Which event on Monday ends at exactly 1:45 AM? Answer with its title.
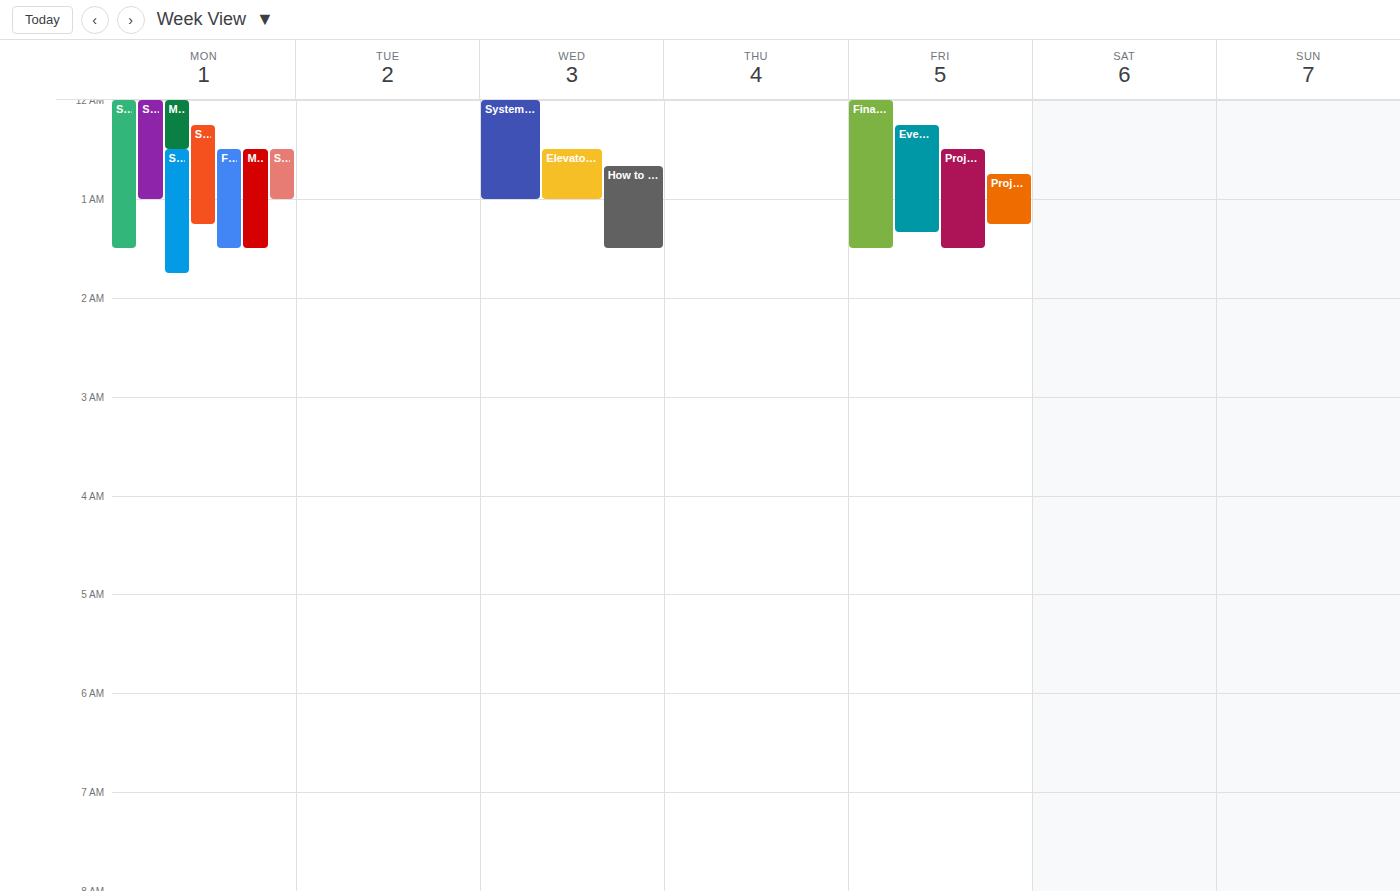
"Sprint 3"